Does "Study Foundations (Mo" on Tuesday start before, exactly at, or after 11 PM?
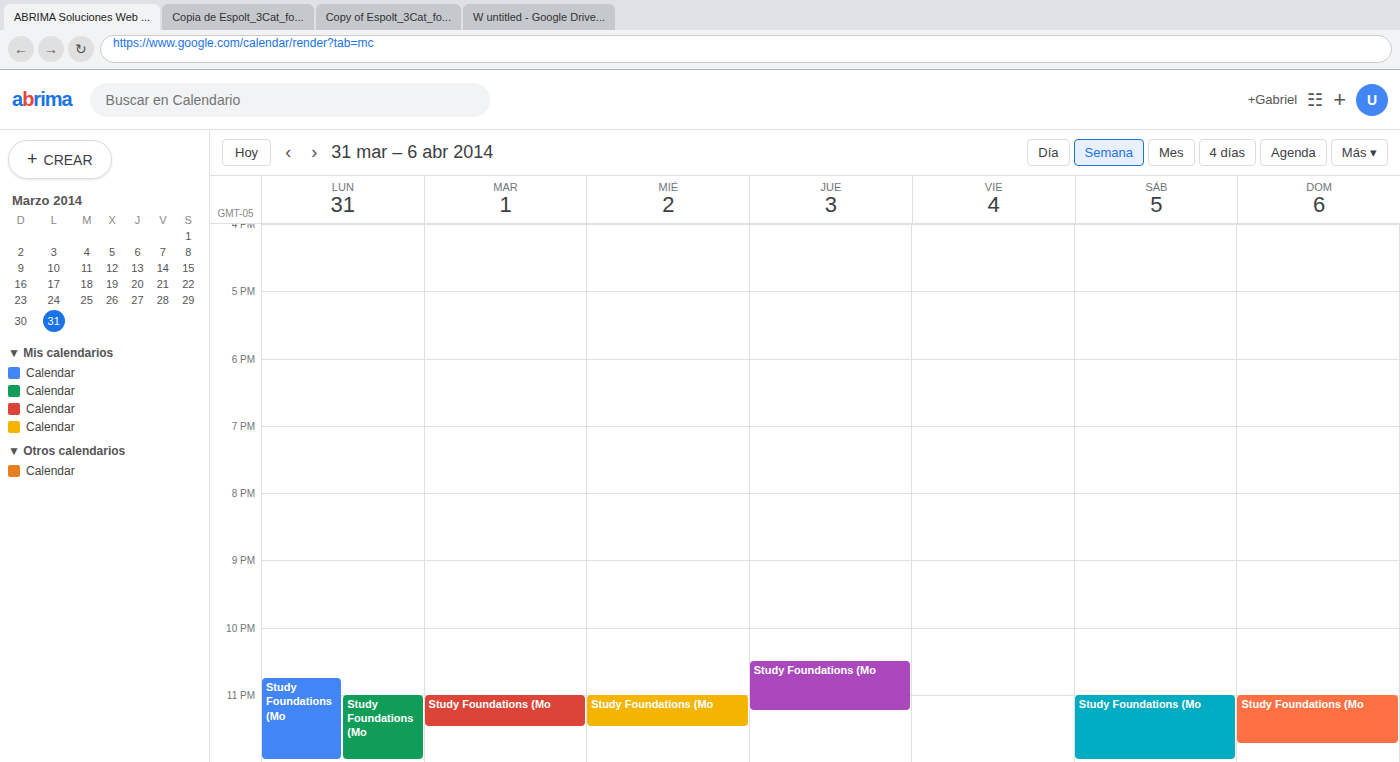
11:00 PM -- exactly at 11 PM, on the 11 PM line.